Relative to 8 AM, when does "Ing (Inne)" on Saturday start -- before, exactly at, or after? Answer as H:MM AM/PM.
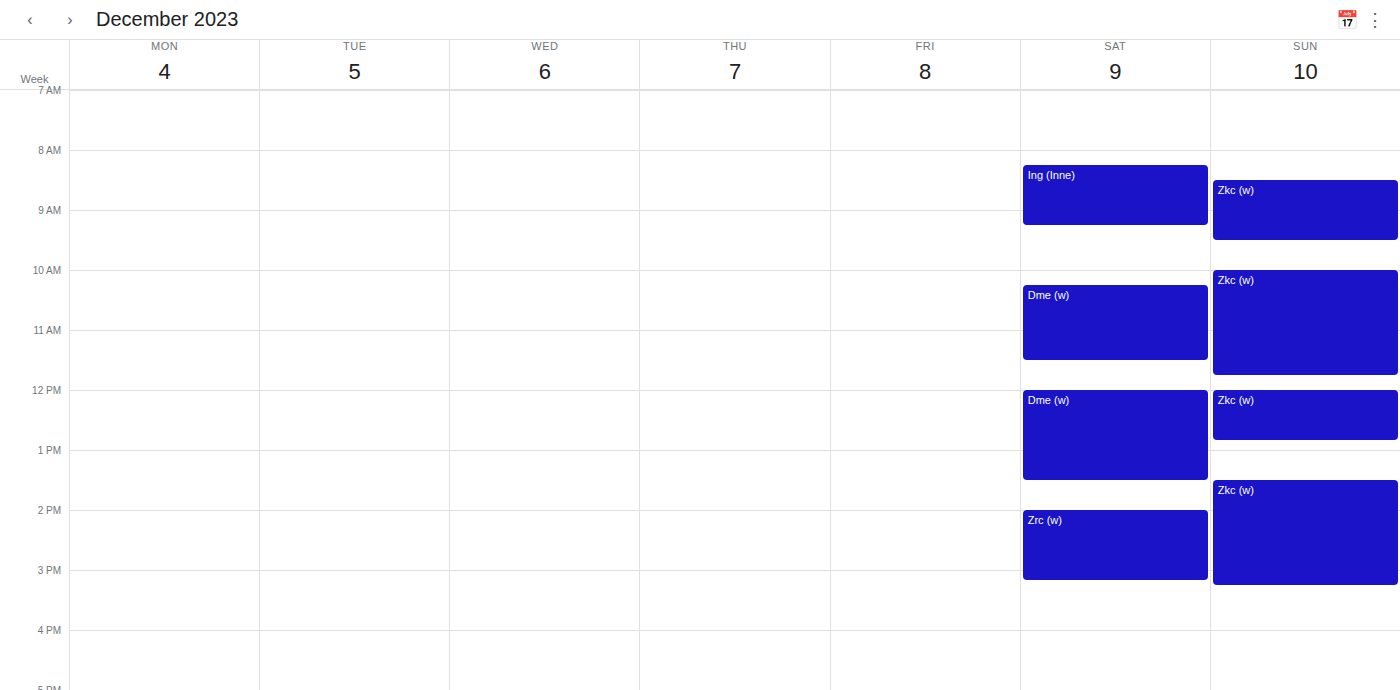
8:15 AM -- after 8 AM, 15 minutes below the 8 AM line.